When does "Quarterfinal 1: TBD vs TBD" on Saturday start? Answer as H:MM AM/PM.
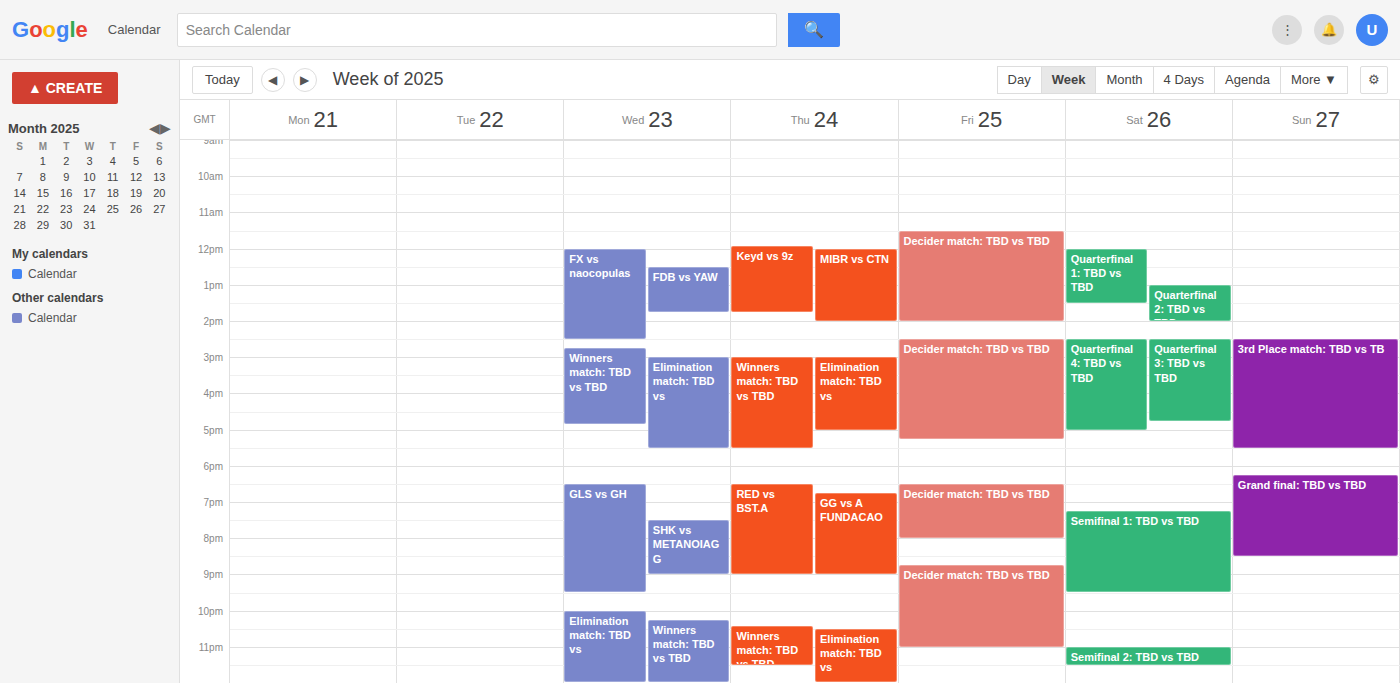
12:00 PM